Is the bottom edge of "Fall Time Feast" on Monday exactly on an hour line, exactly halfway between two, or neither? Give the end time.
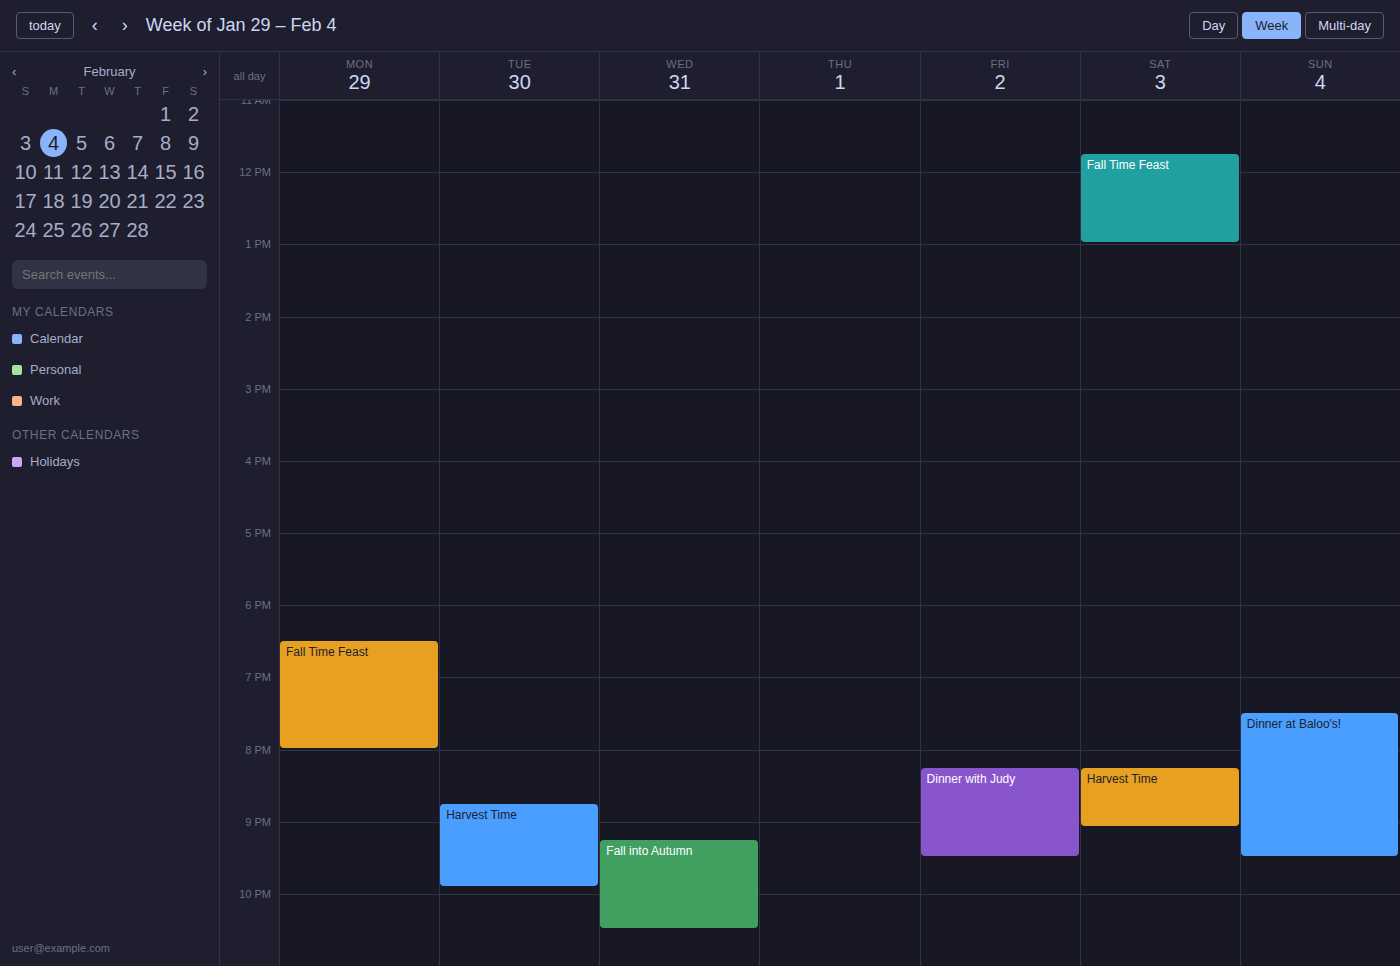
8:00 PM -- exactly on the 8 PM line.